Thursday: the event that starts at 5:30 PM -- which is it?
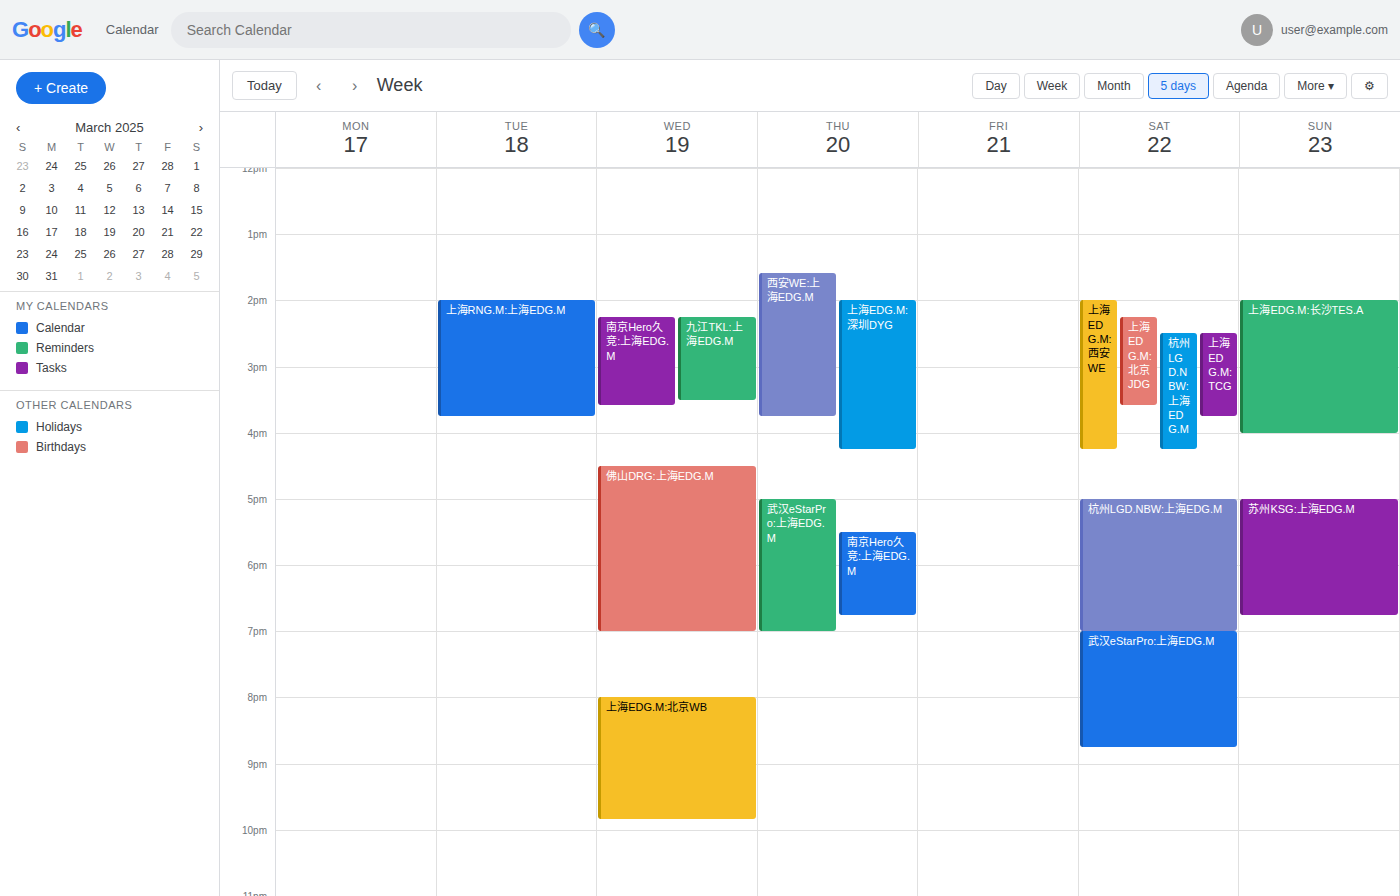
"南京Hero久竞:上海EDG.M"